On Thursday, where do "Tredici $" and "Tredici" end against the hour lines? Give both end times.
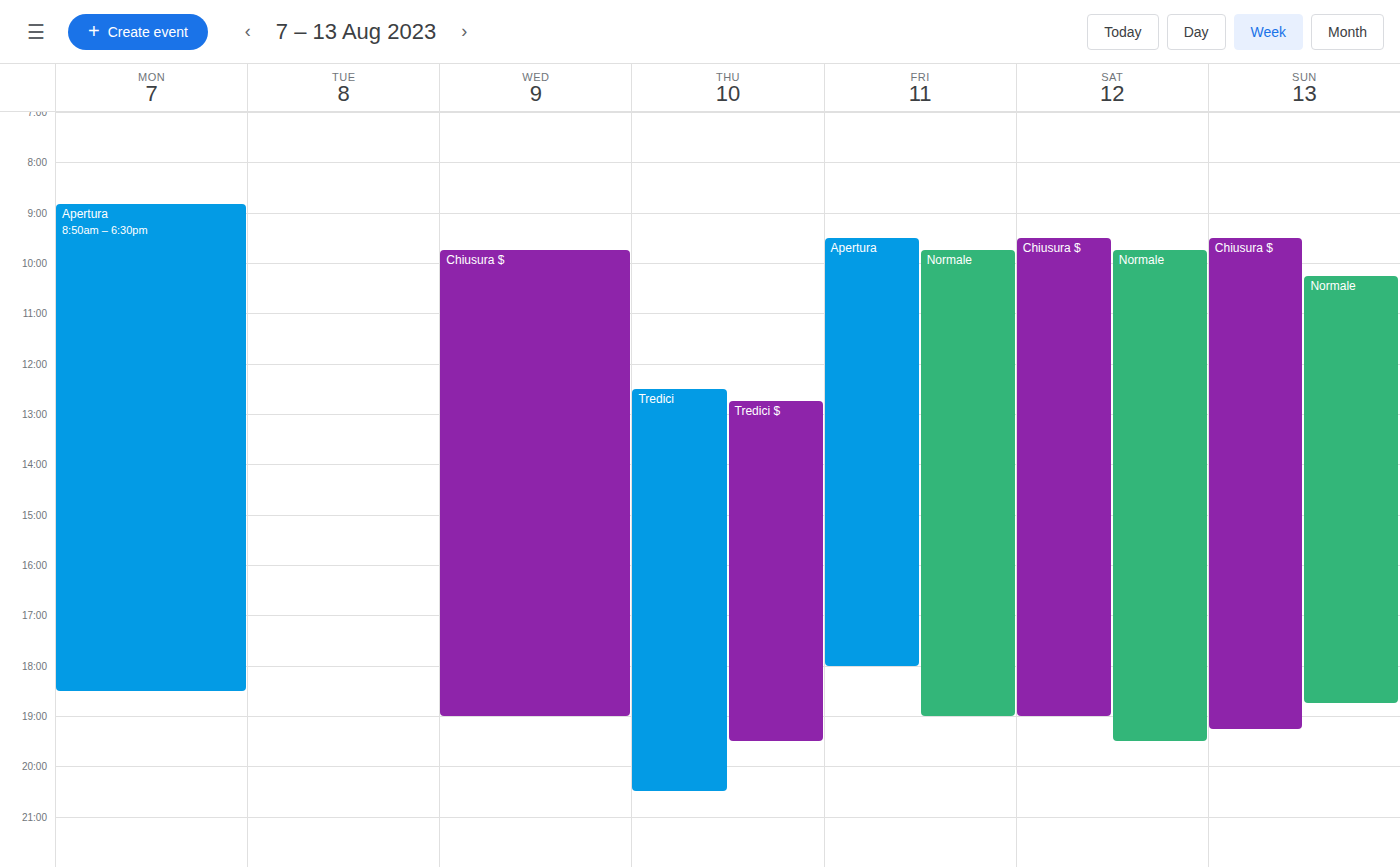
"Tredici $": 7:30 PM, halfway between the 7 PM and 8 PM lines. "Tredici": 8:30 PM, halfway between the 8 PM and 9 PM lines.